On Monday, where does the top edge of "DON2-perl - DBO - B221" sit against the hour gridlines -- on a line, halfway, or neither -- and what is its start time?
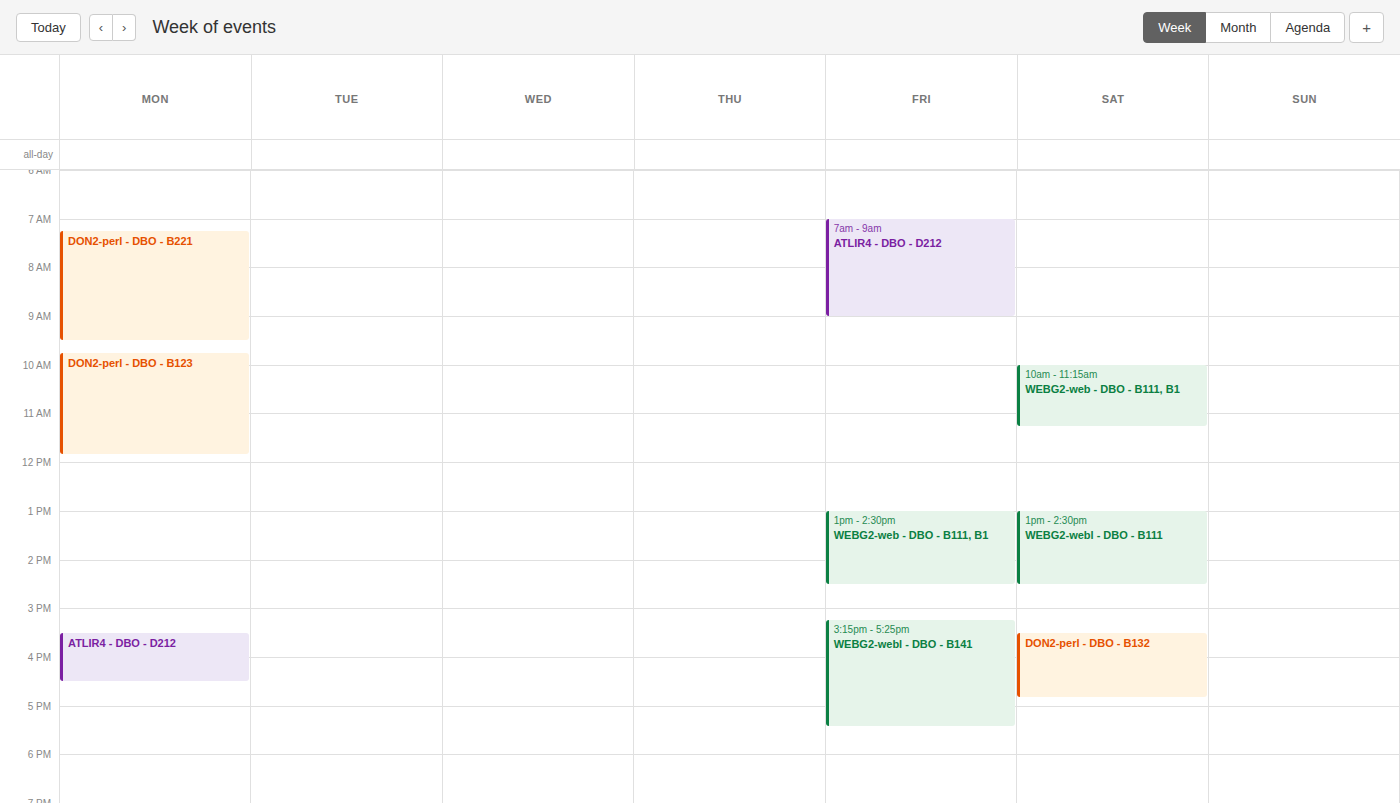
7:15 AM -- neither: a quarter of the way from the 7 AM line to the 8 AM line.